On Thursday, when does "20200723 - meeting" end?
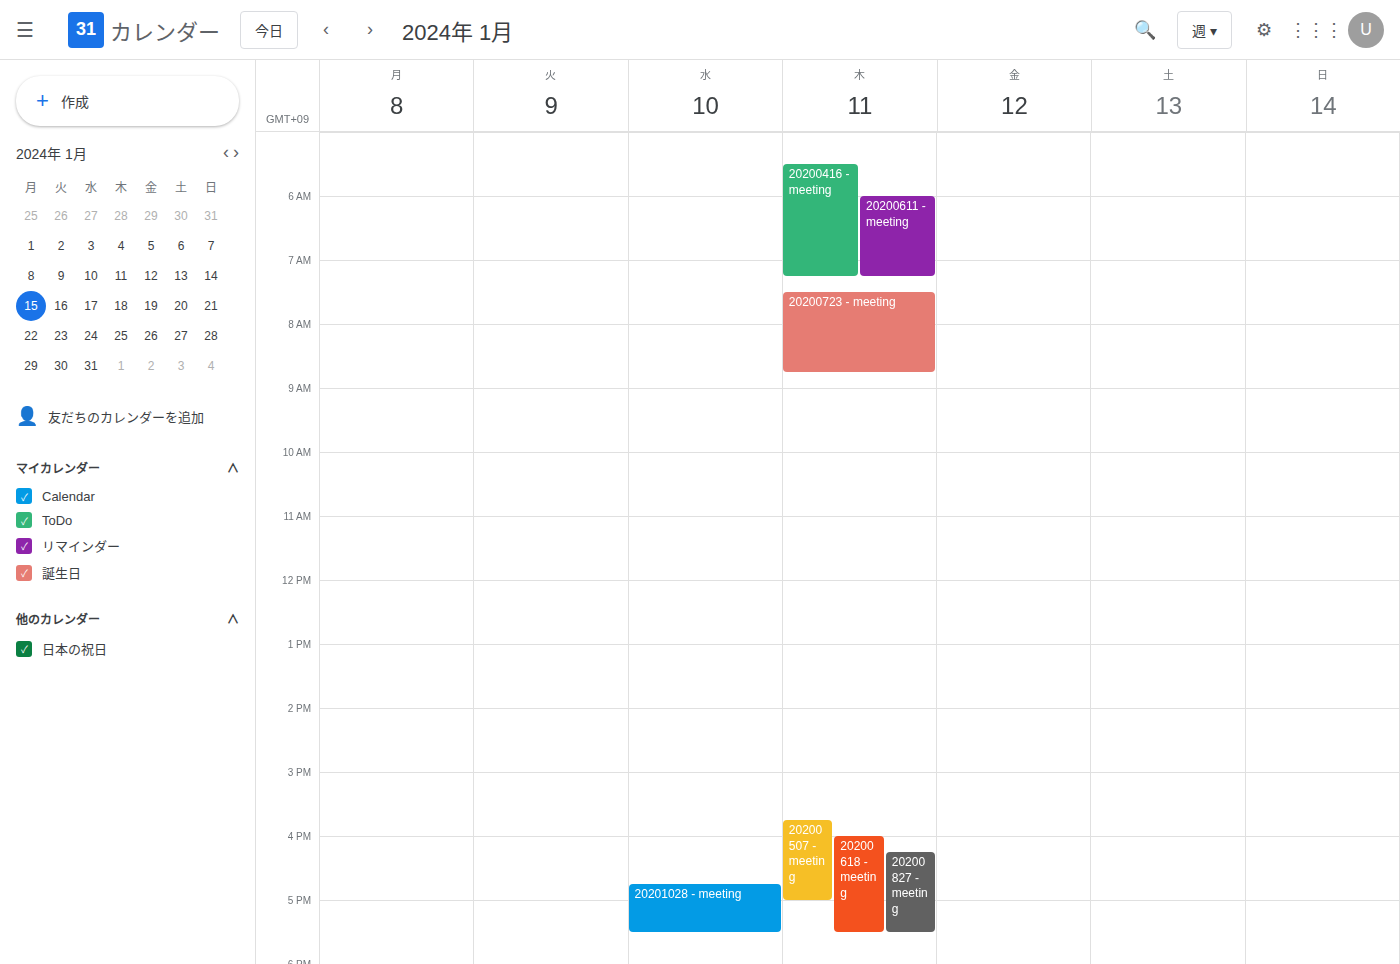
8:45 AM